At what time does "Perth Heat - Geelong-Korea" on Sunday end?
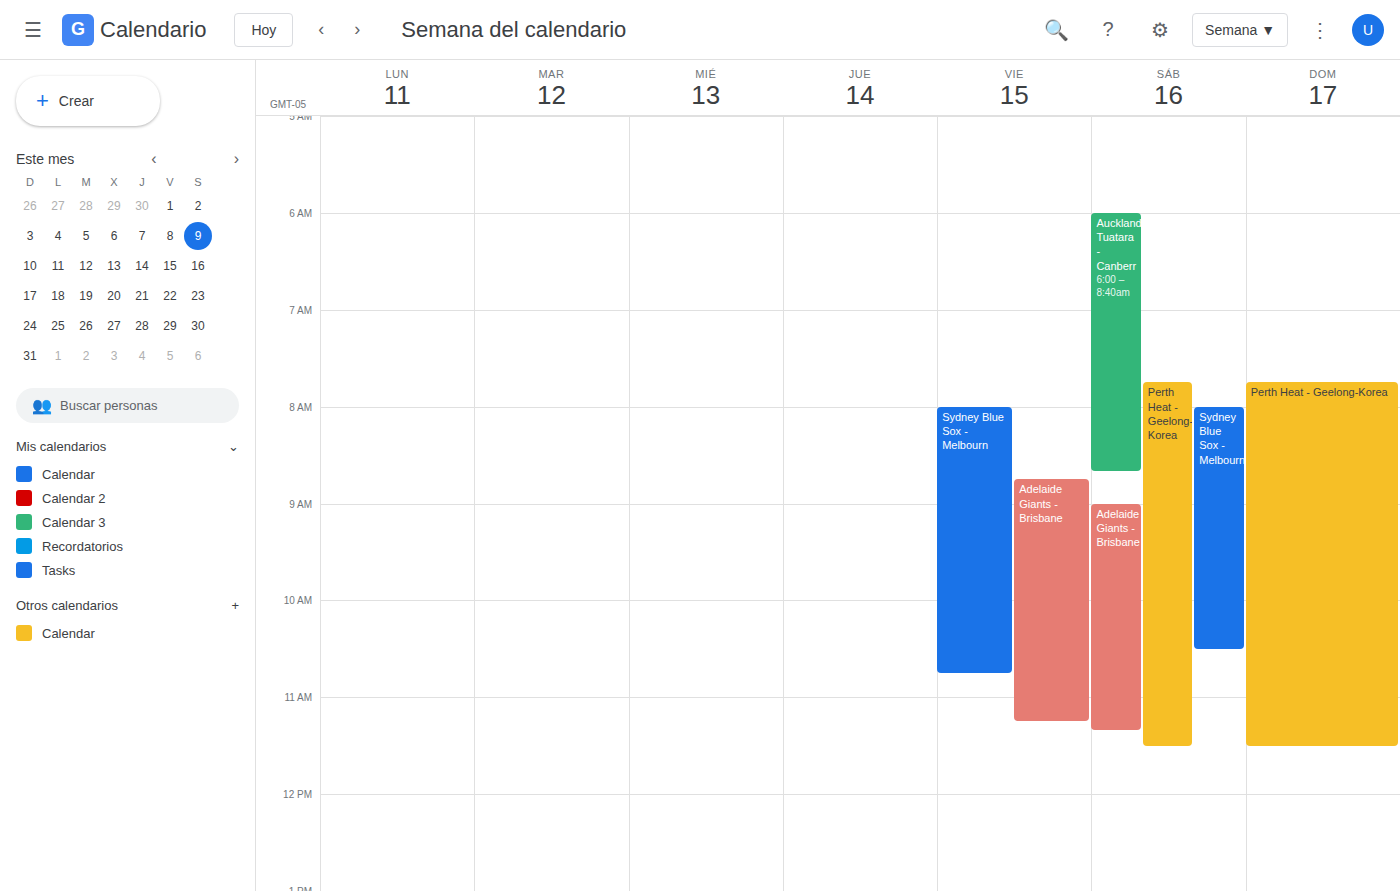
11:30 AM